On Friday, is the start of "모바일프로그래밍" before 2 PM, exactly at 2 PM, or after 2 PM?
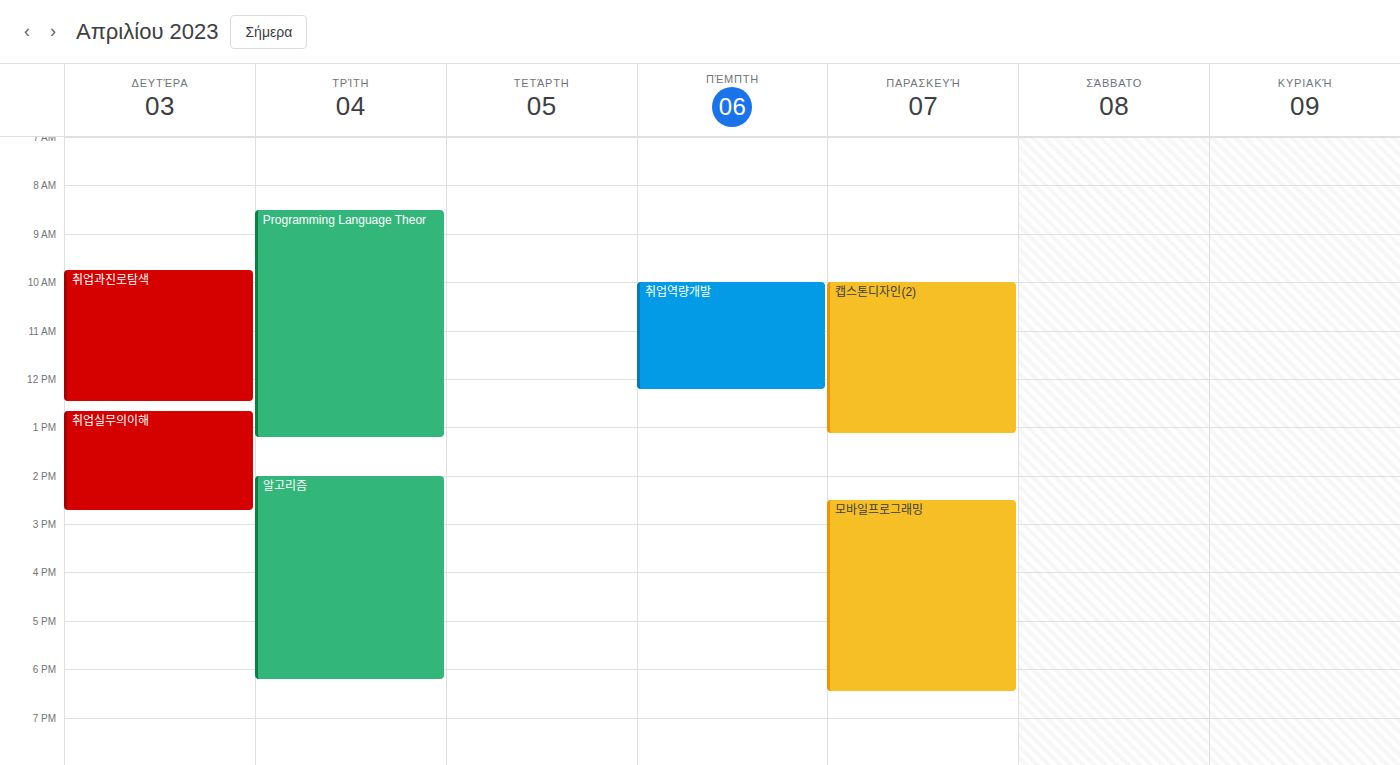
2:30 PM -- after 2 PM, 30 minutes below the 2 PM line.